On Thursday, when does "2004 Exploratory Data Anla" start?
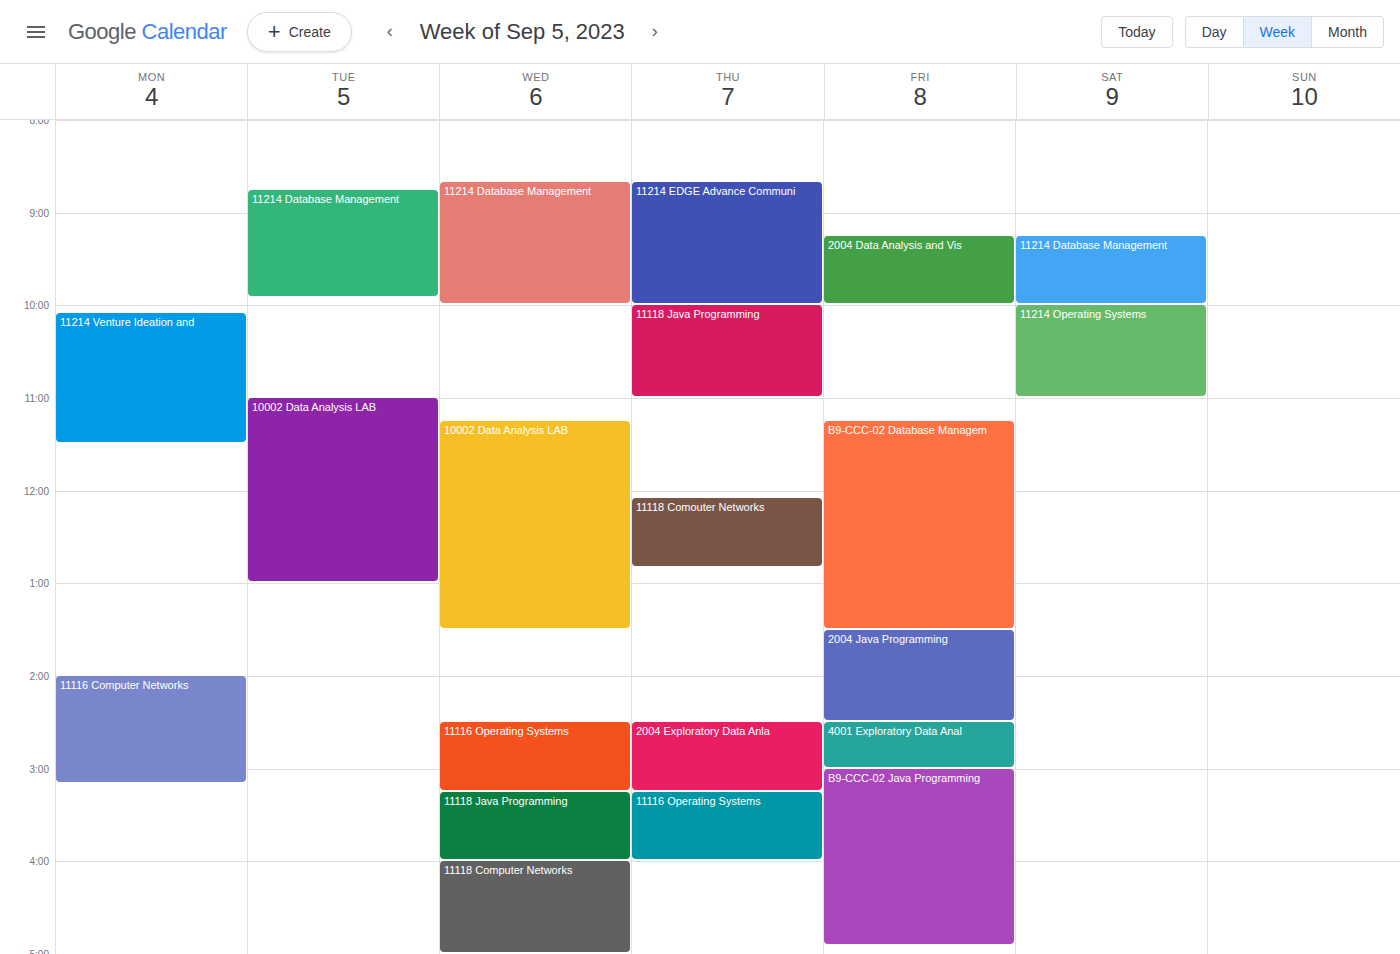
14:30